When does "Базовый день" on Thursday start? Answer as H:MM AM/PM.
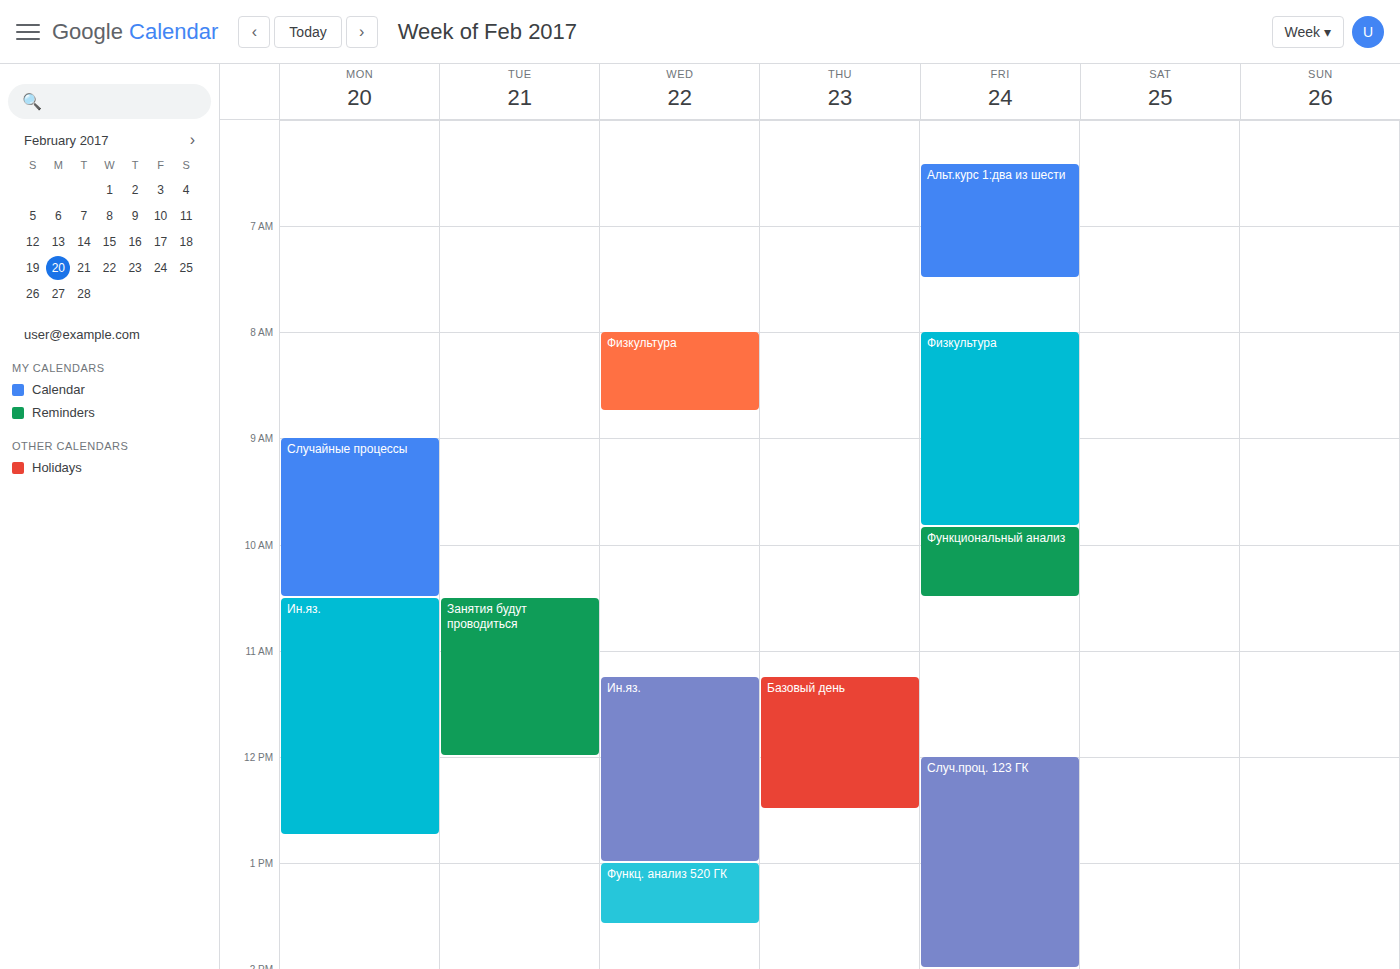
11:15 AM